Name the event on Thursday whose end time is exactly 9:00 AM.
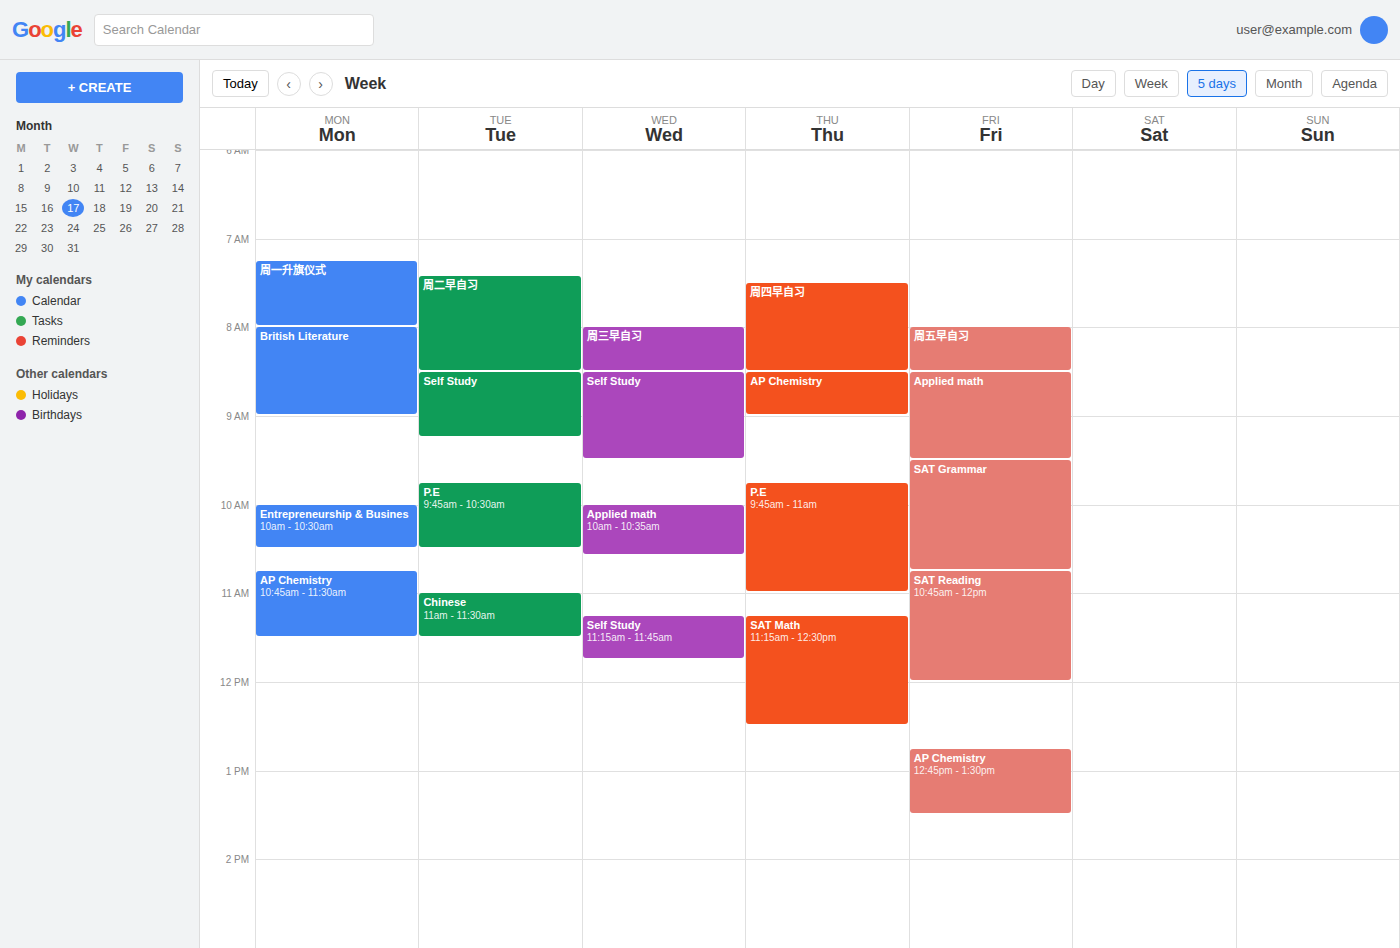
"AP Chemistry"